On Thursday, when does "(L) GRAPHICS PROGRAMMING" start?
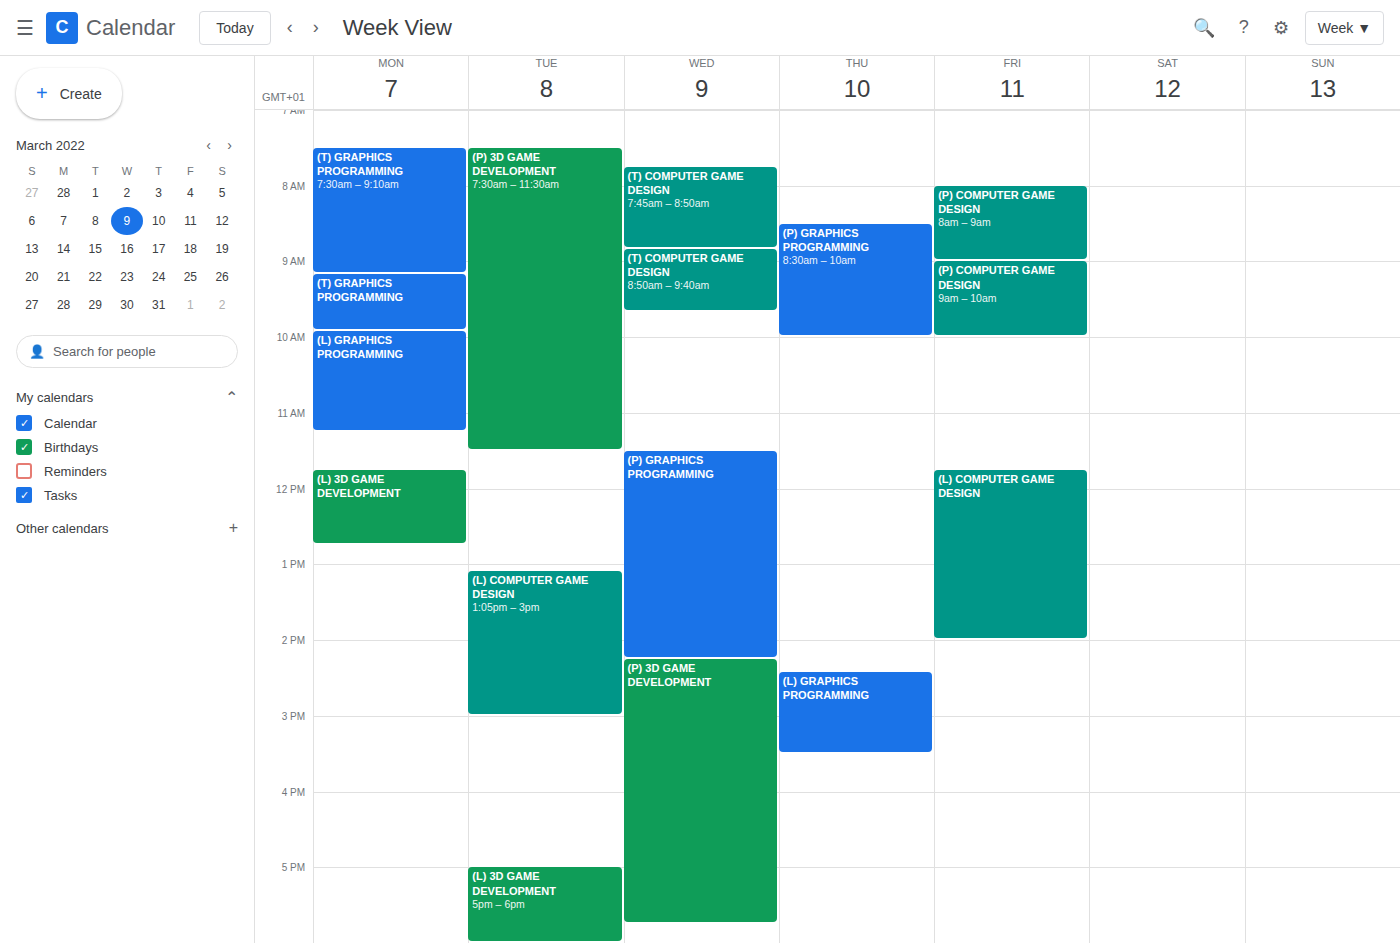
2:25 PM